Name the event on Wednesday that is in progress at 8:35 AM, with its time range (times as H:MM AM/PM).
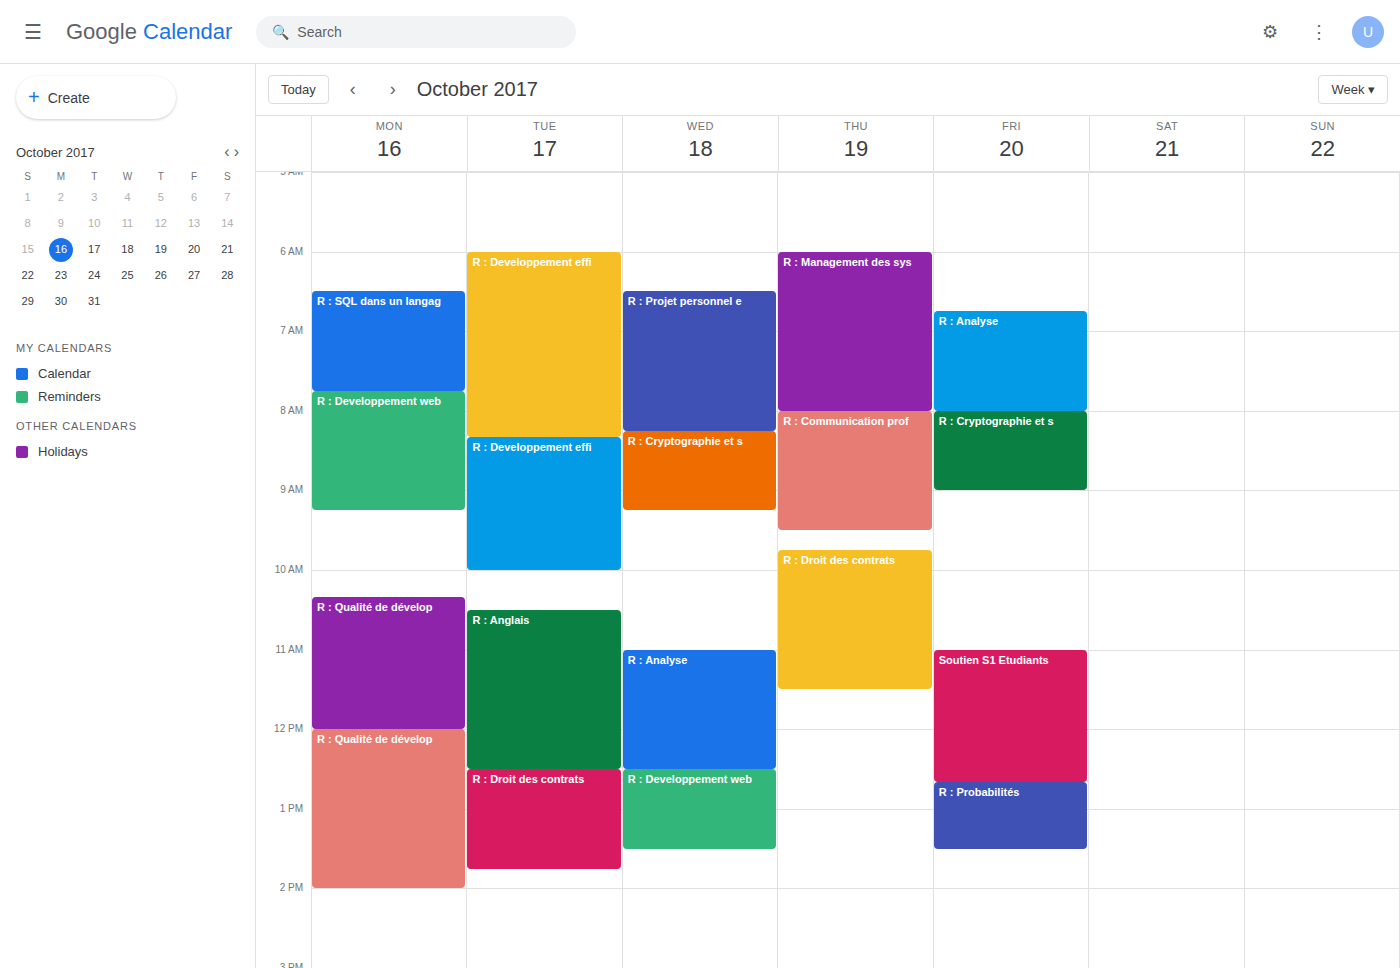
"R : Cryptographie et s", 8:15 AM to 9:15 AM